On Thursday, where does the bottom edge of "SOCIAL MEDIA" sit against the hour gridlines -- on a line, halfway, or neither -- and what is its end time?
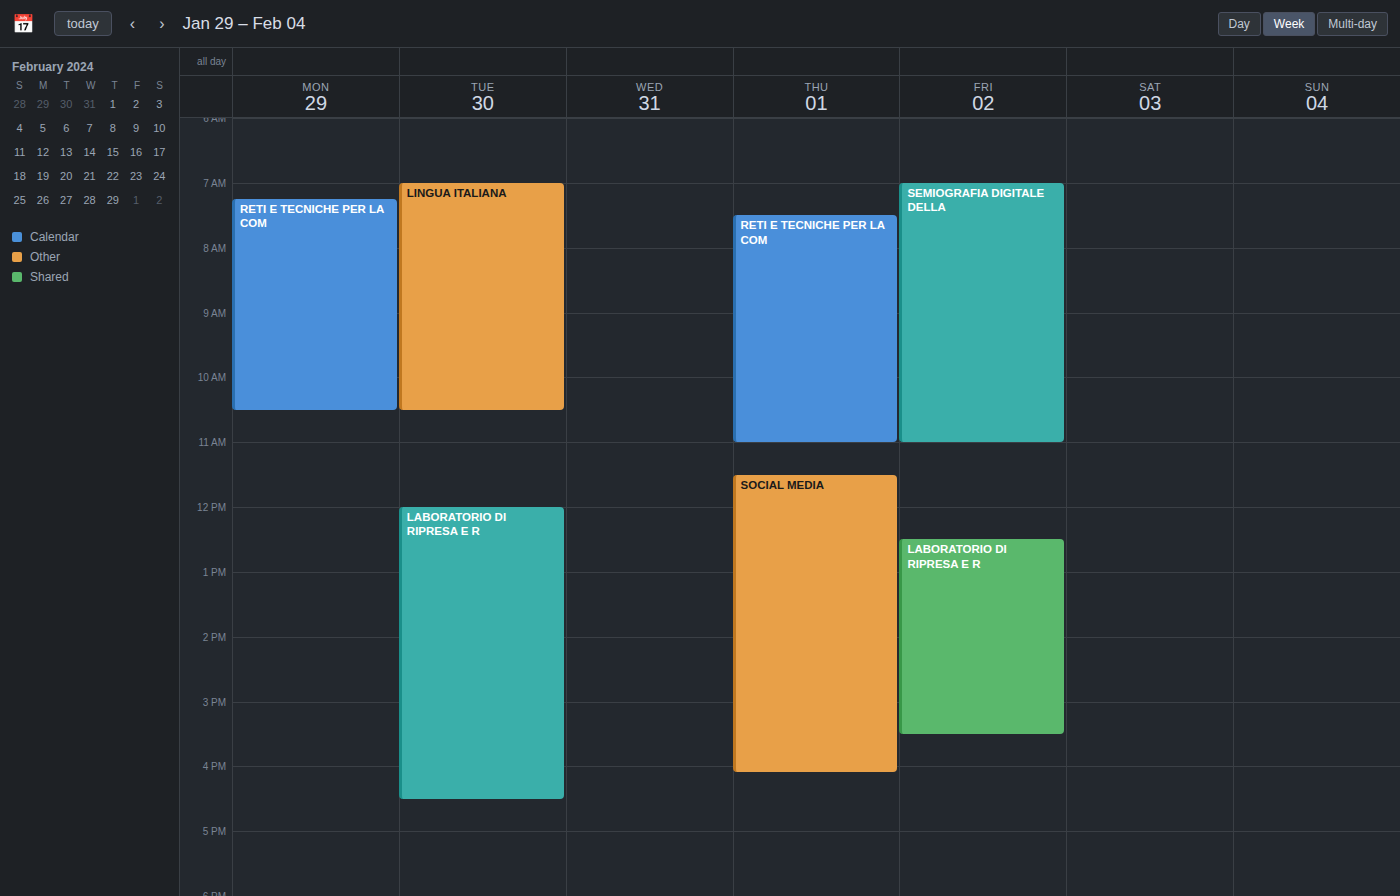
4:05 PM -- neither: 5 minutes below the 4 PM line and 55 minutes above the 5 PM line.